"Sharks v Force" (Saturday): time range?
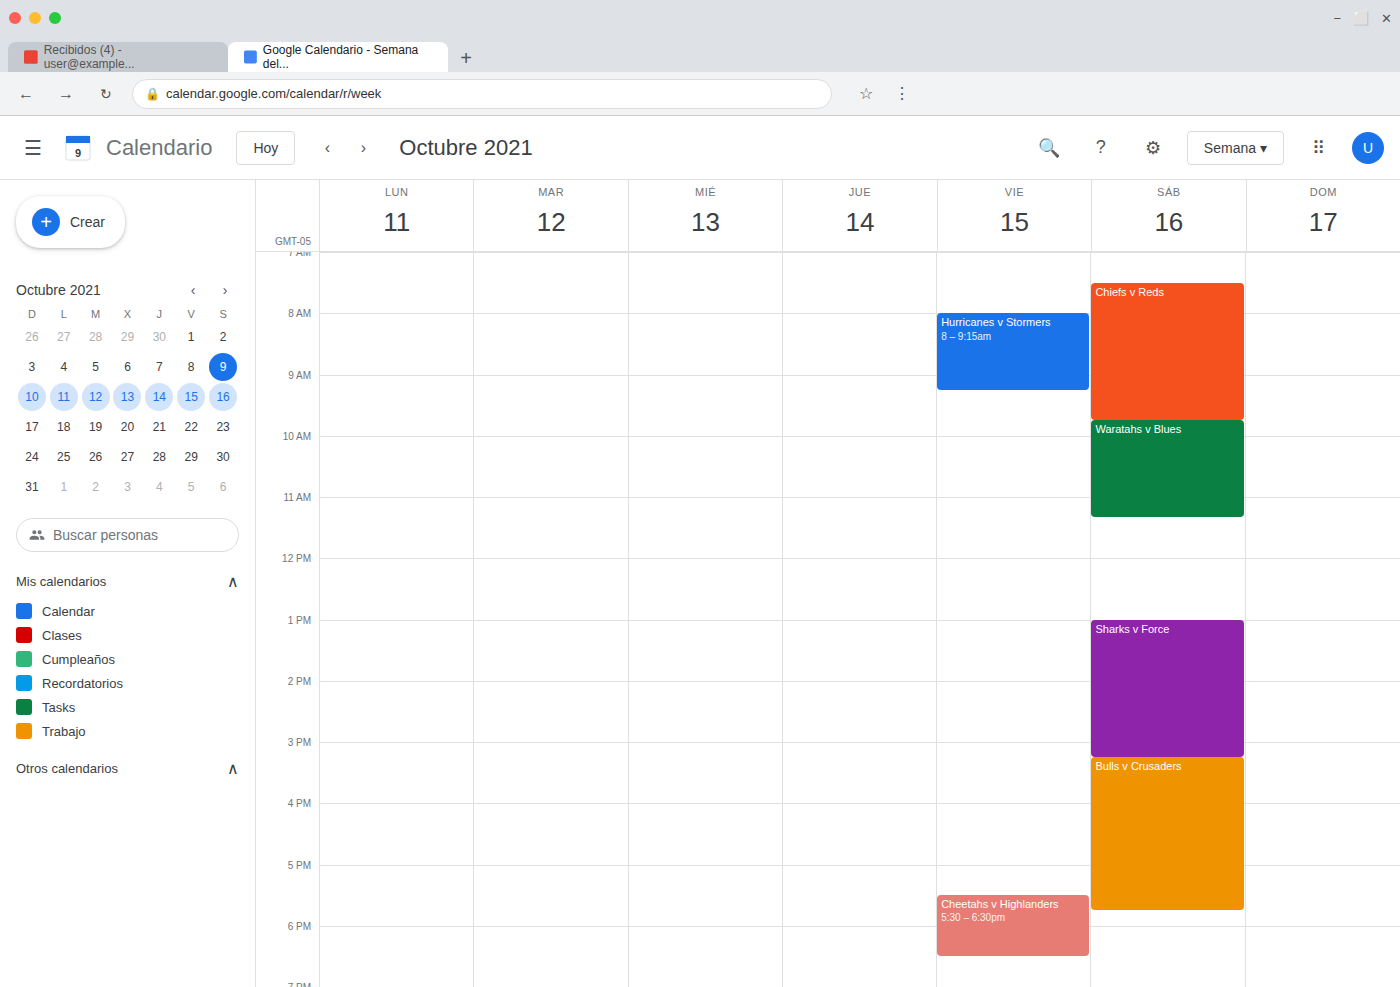
1:00 PM to 3:15 PM